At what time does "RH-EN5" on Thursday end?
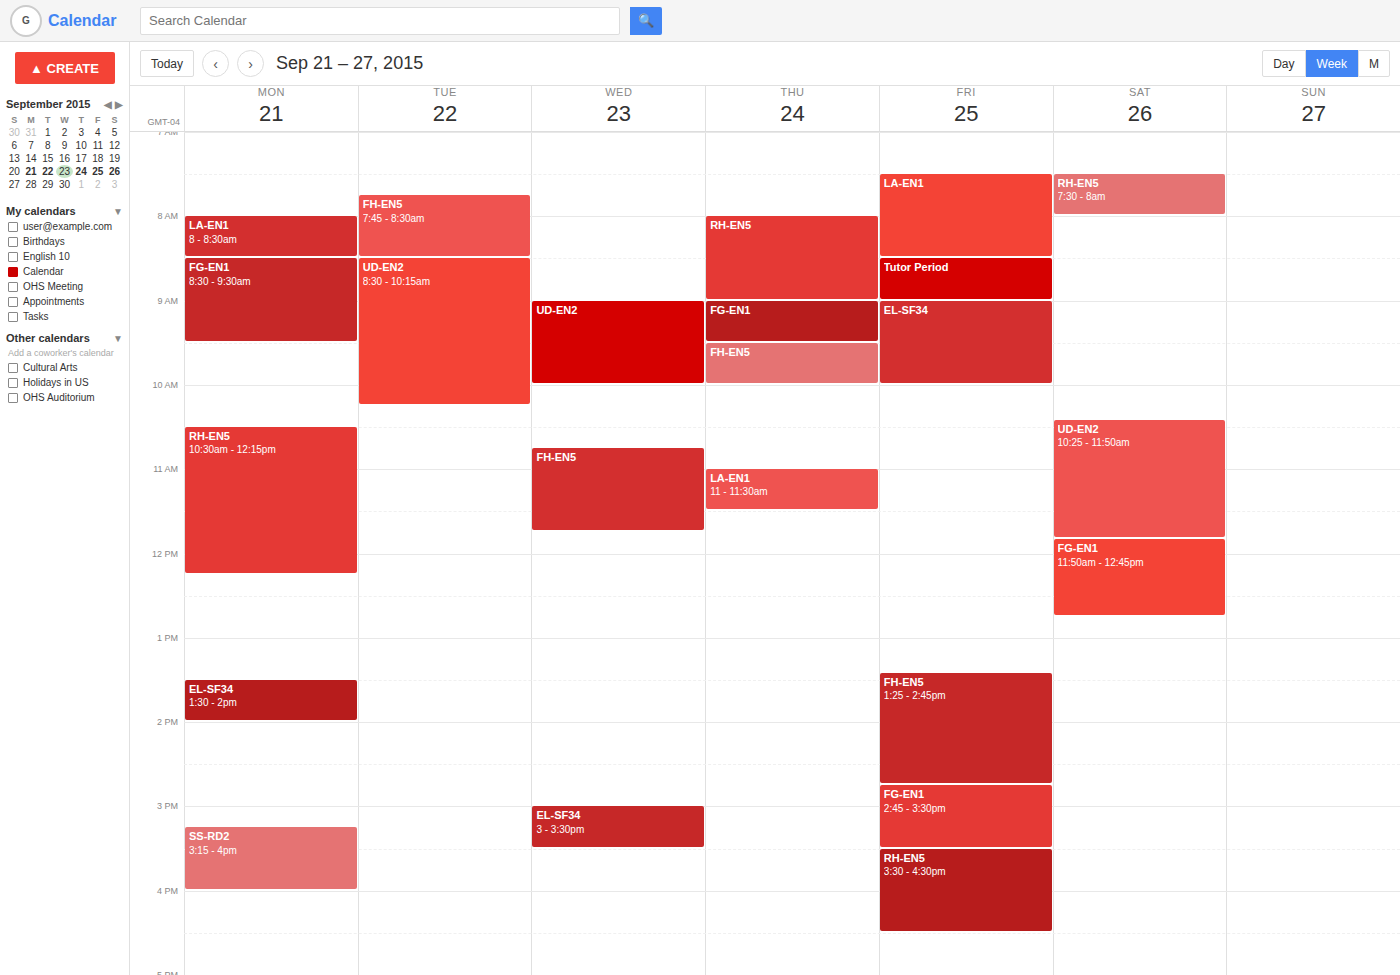
09:00